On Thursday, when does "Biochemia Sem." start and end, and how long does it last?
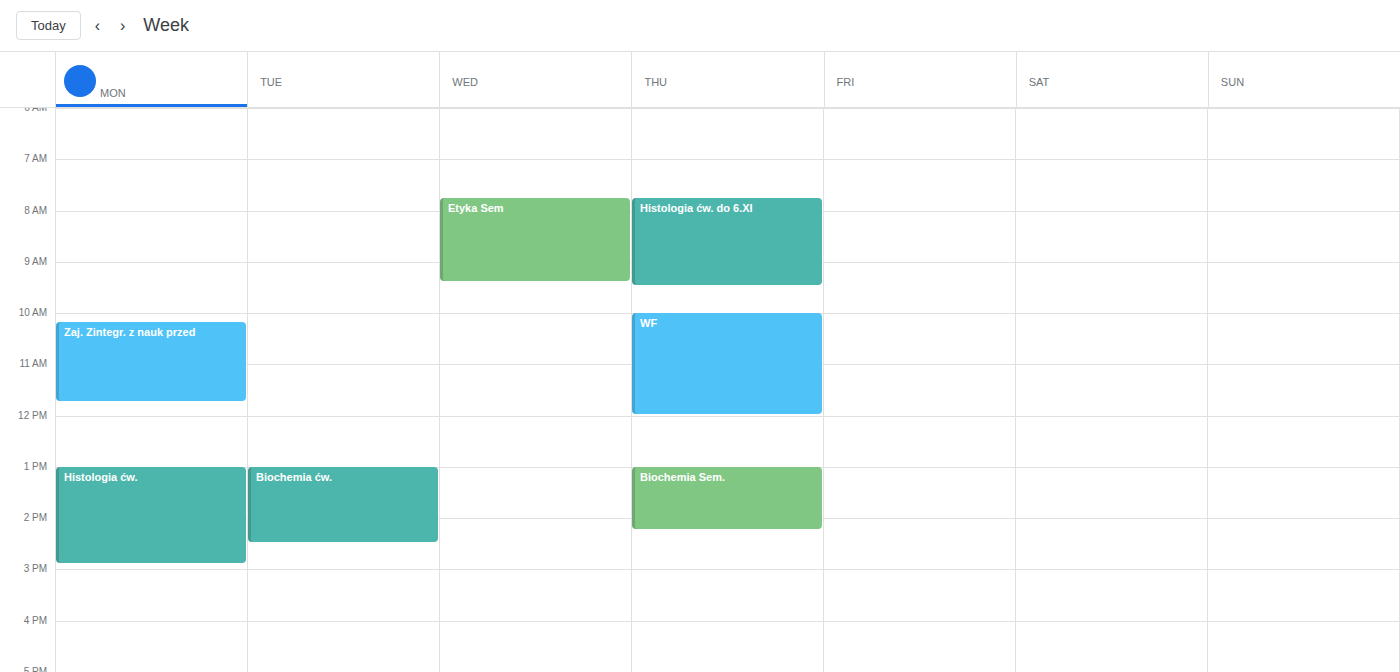
1:00 PM to 2:15 PM, 1 hour 15 minutes